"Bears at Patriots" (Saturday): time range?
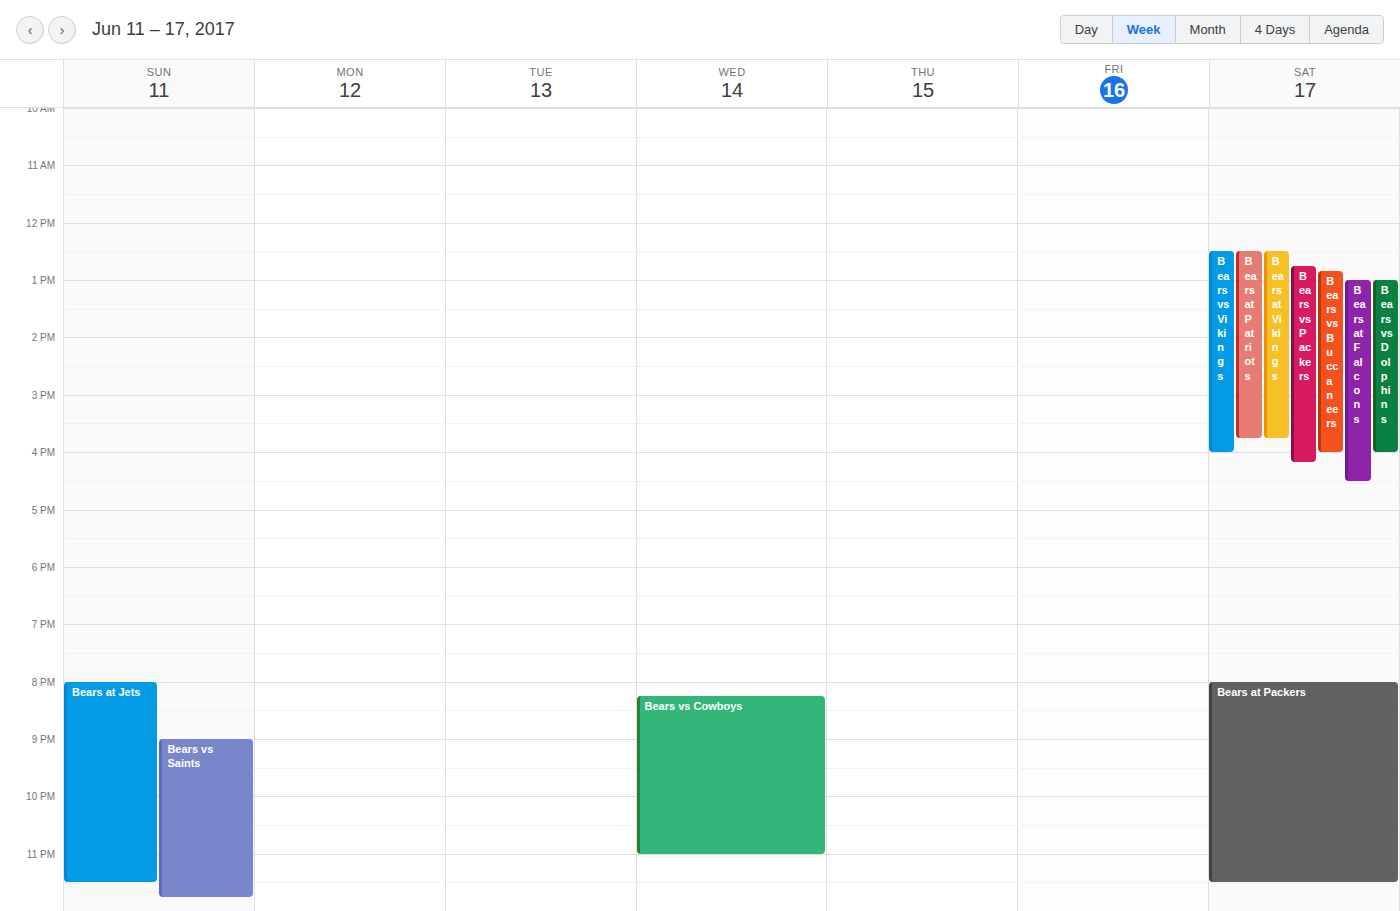
12:30 to 15:45